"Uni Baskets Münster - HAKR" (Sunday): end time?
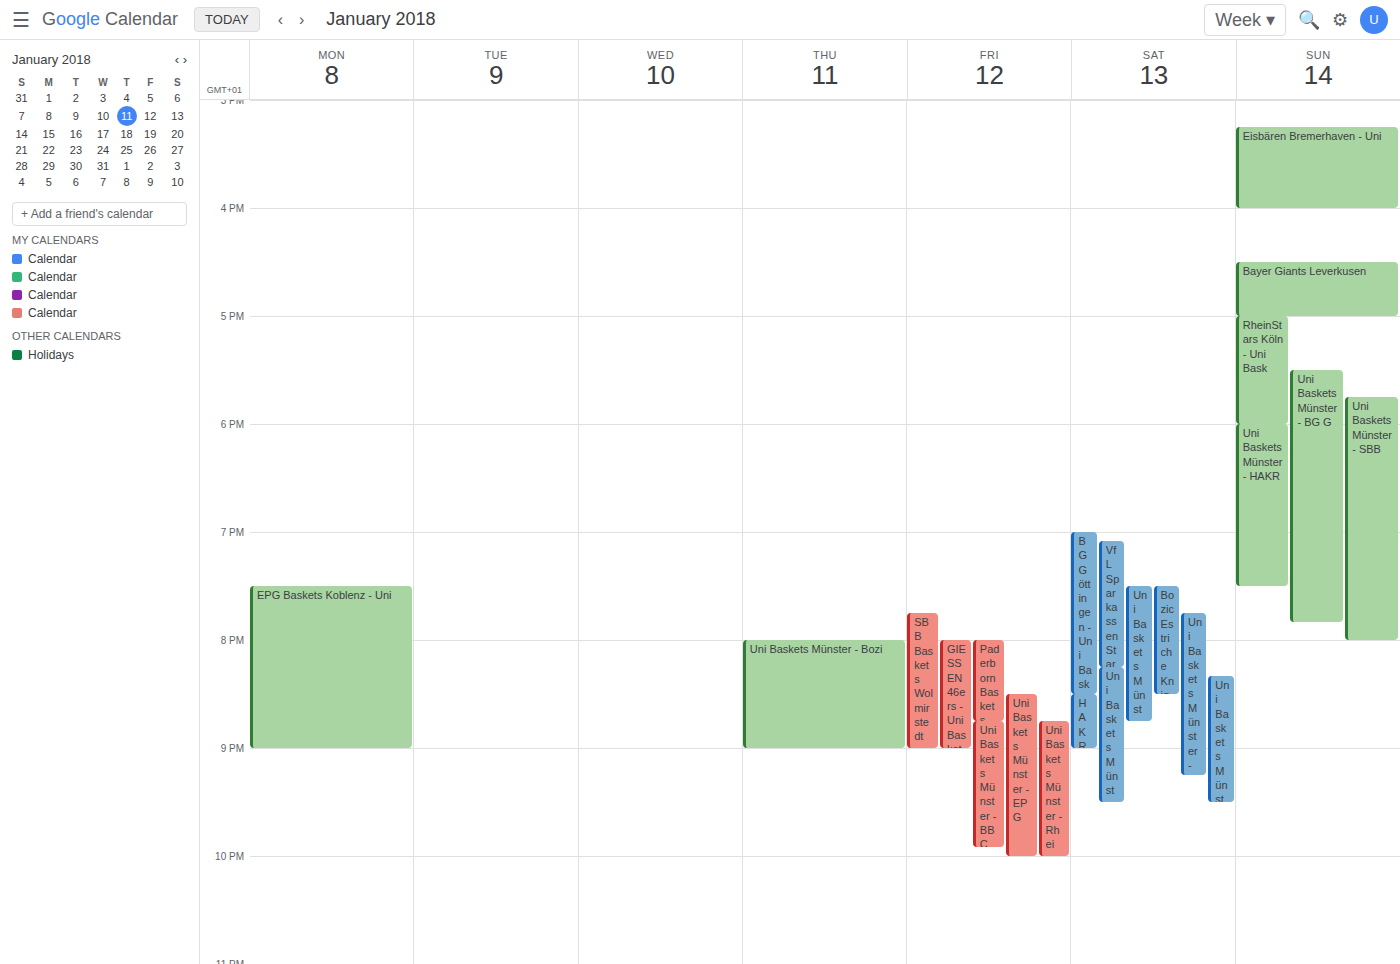
7:30 PM